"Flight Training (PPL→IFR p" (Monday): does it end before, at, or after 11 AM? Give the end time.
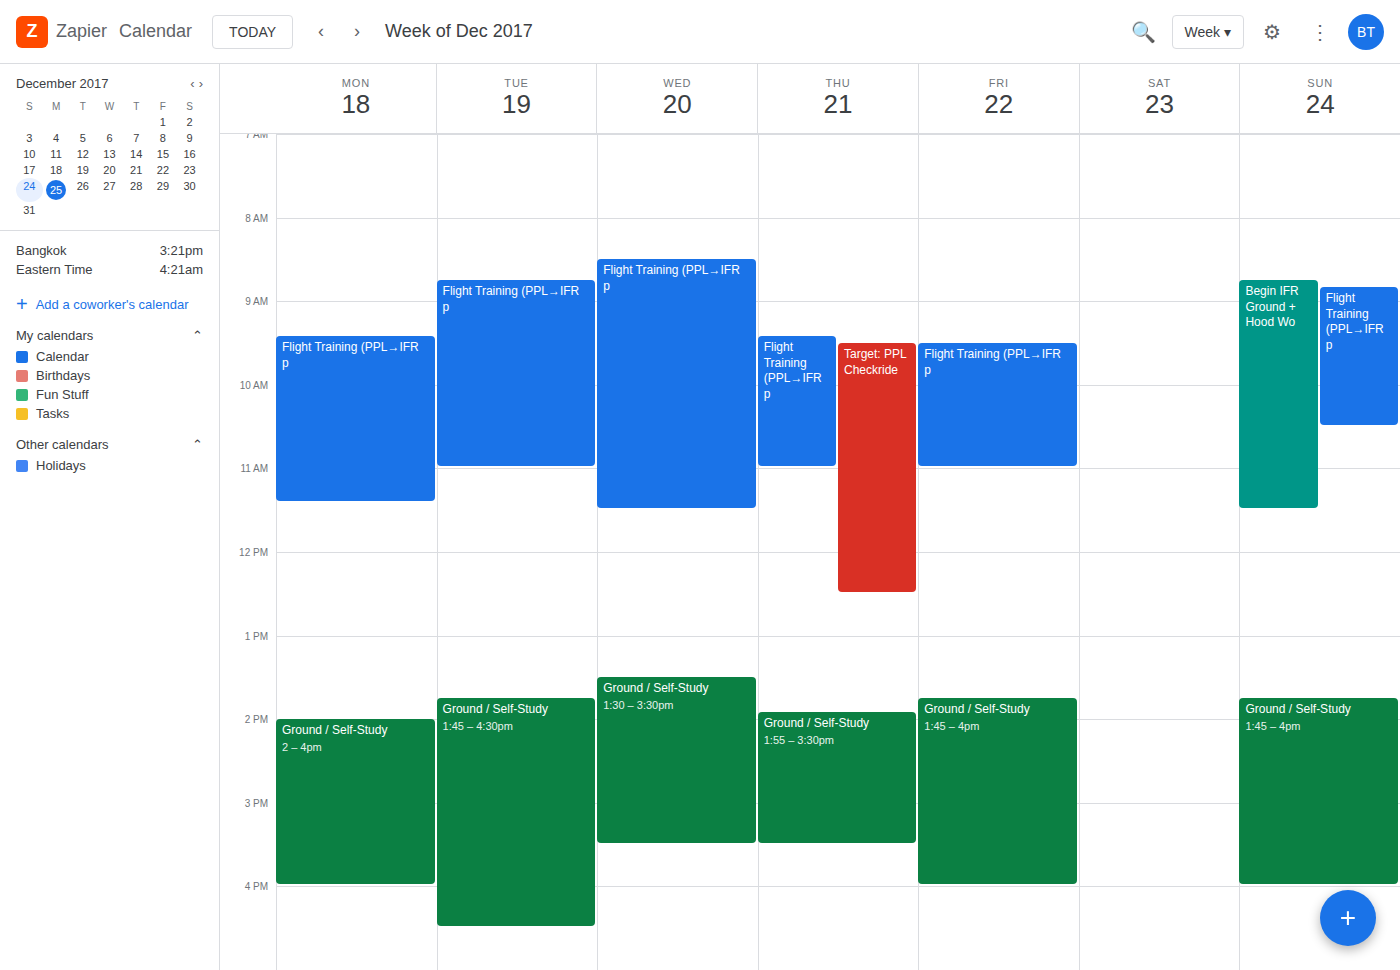
11:25 AM -- after 11 AM, 25 minutes below the 11 AM line.